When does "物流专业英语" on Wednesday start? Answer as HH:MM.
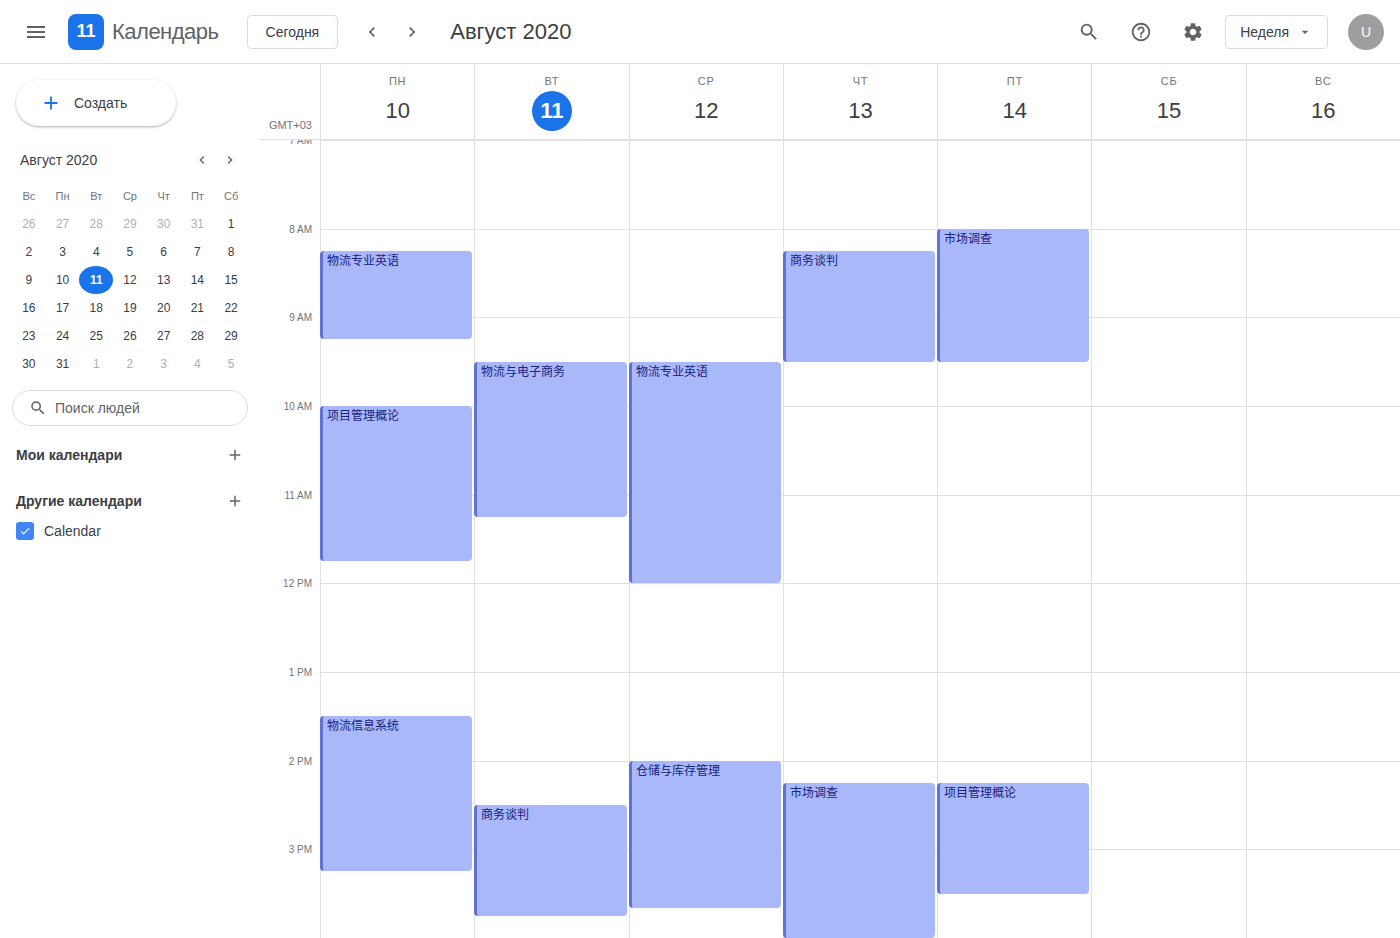
09:30